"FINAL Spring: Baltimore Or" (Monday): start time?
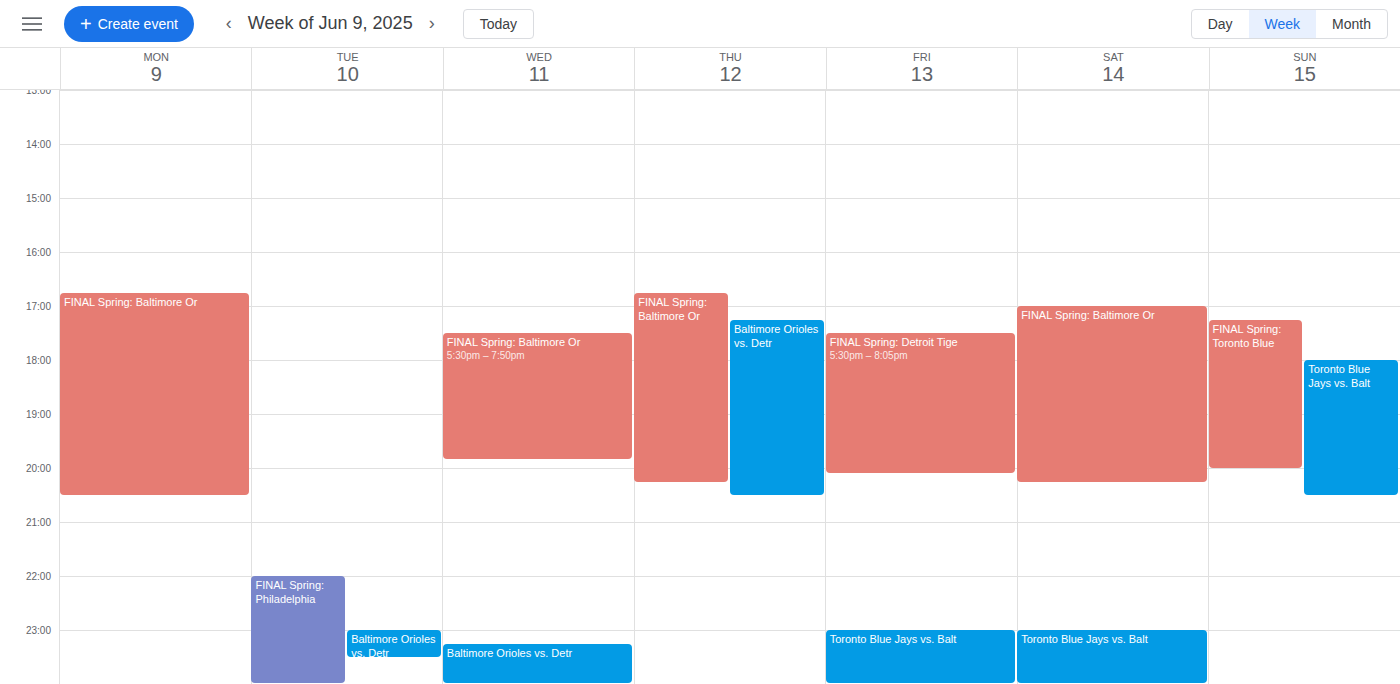
4:45 PM